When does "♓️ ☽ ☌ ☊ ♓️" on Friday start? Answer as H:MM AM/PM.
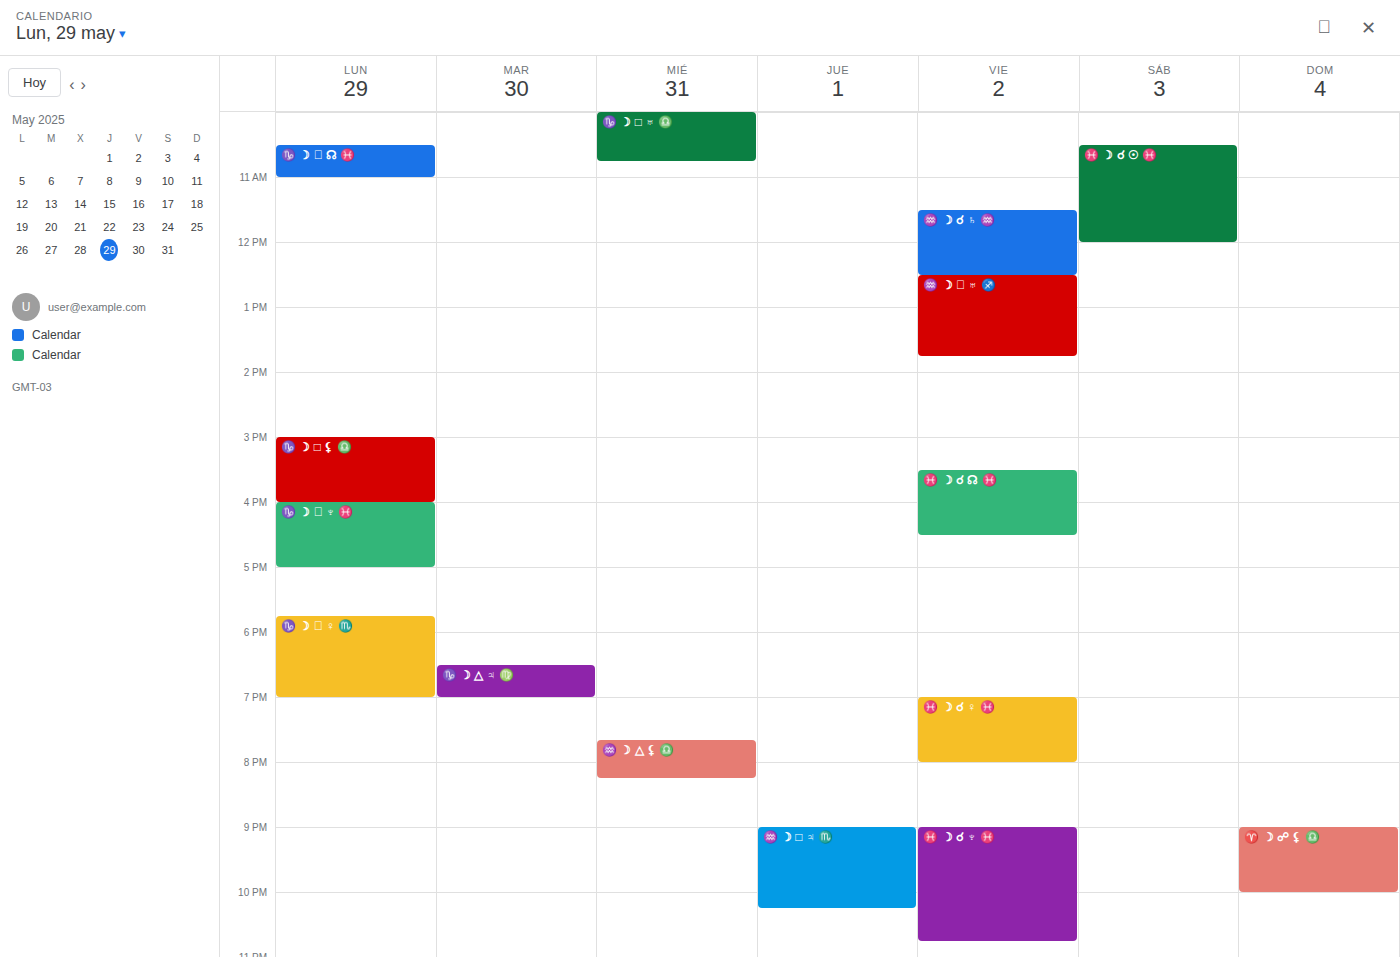
3:30 PM